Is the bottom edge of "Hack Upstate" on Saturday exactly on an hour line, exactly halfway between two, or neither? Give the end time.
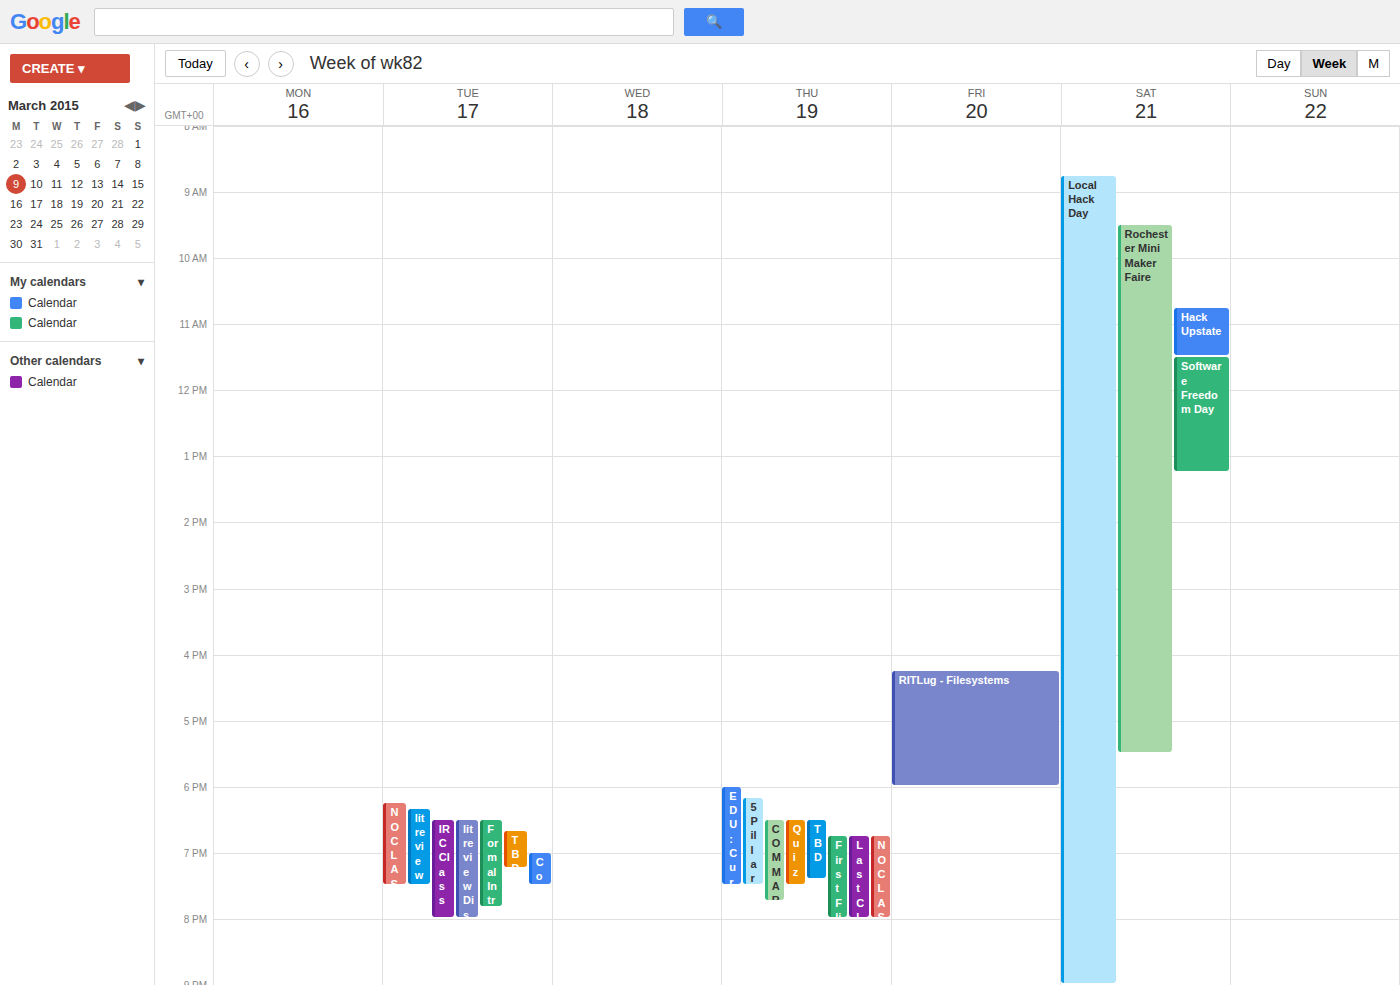
11:30 AM -- halfway between the 11 AM and 12 PM lines.